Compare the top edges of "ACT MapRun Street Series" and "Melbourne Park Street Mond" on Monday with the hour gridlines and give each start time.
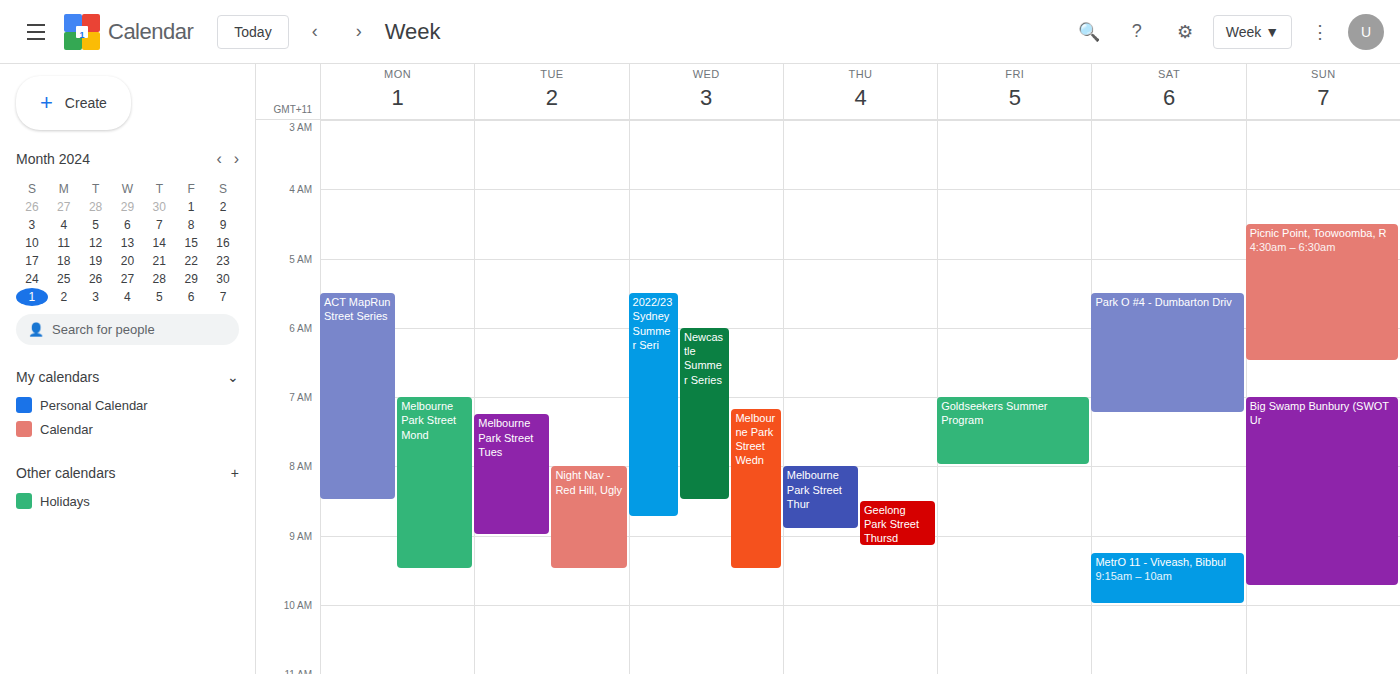
"ACT MapRun Street Series": 5:30 AM, halfway between the 5 AM and 6 AM lines. "Melbourne Park Street Mond": 7:00 AM, exactly on the 7 AM line.